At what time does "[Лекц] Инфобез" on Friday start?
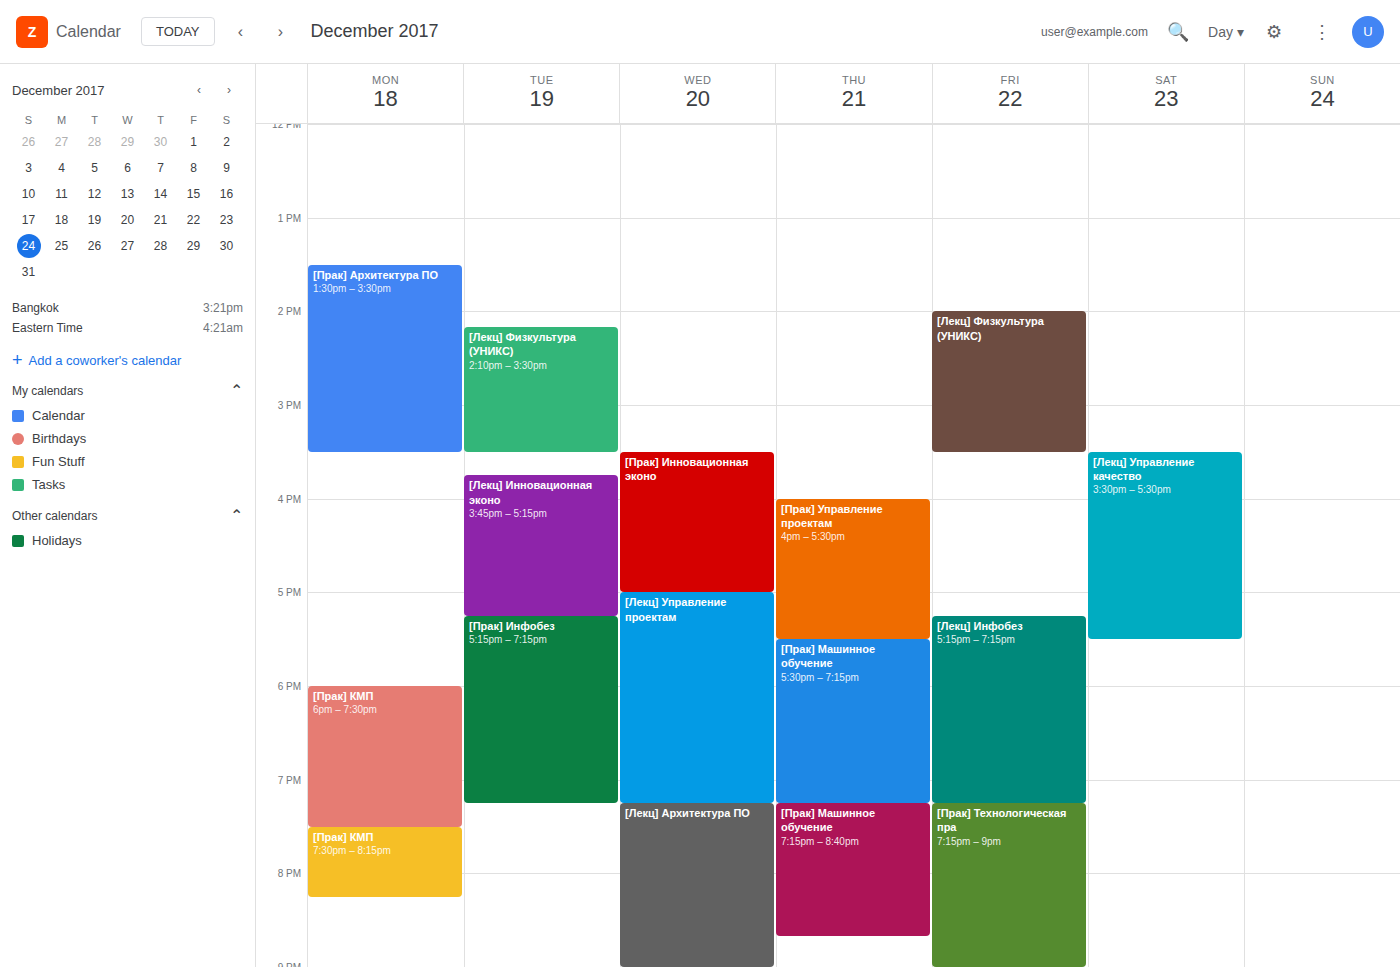
5:15 PM